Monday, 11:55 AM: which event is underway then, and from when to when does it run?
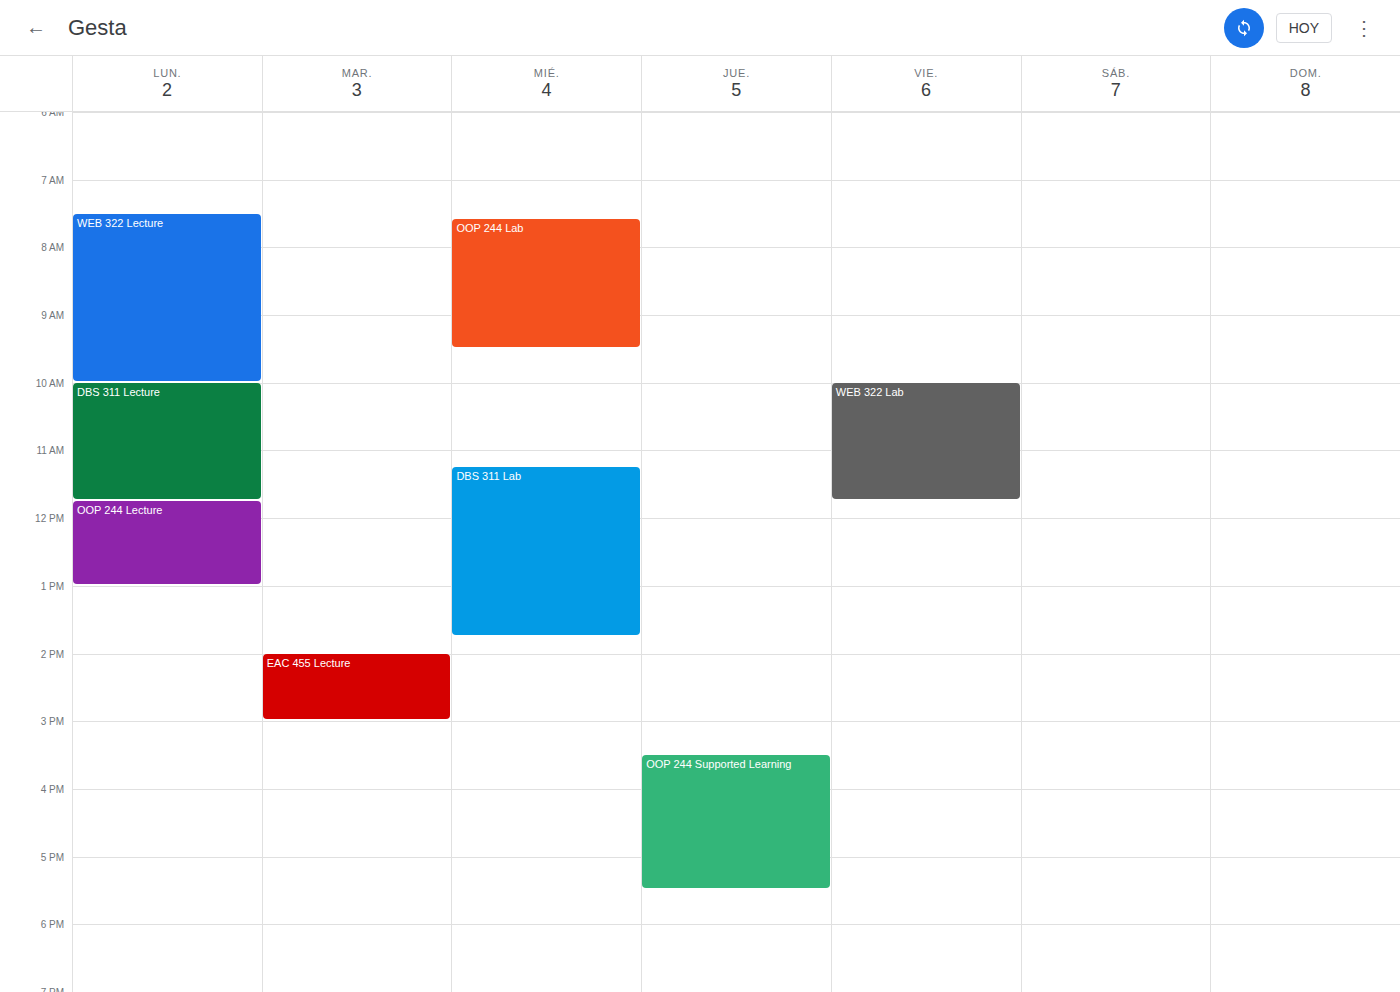
"OOP 244 Lecture", 11:45 AM to 1:00 PM